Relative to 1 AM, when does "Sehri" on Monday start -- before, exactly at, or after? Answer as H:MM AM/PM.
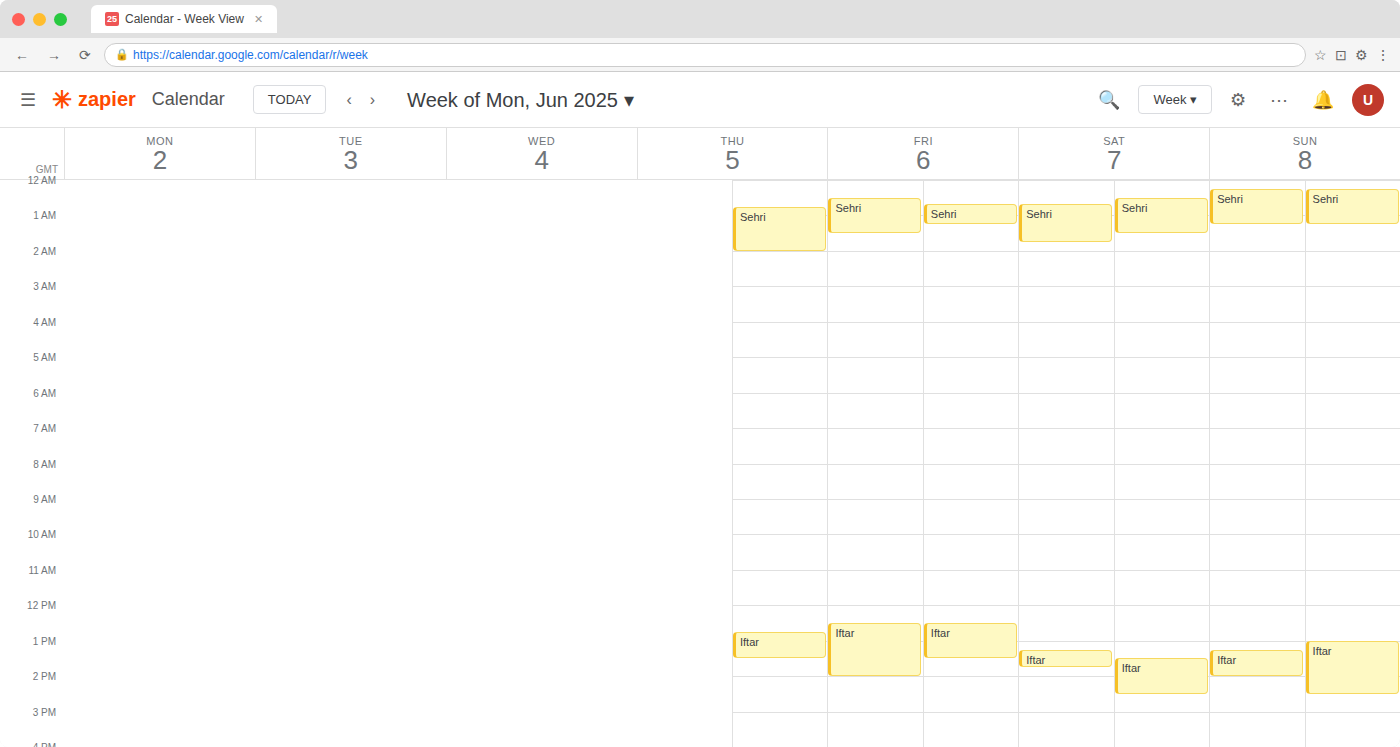
12:45 AM -- before 1 AM, 15 minutes above the 1 AM line.